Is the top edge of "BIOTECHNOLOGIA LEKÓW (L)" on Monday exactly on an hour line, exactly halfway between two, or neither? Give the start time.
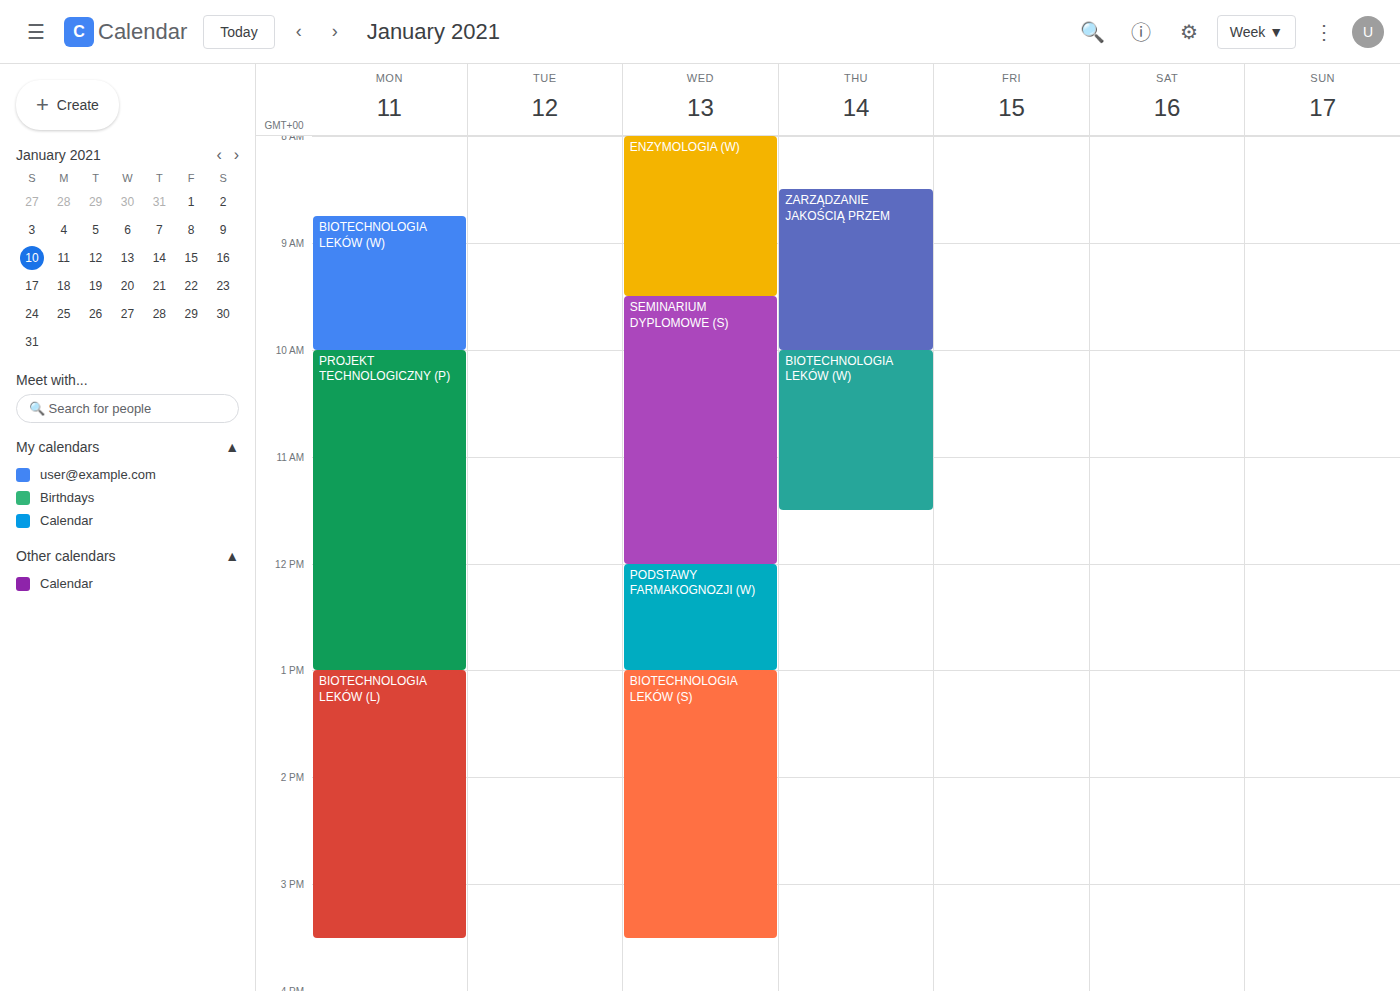
1:00 PM -- exactly on the 1 PM line.